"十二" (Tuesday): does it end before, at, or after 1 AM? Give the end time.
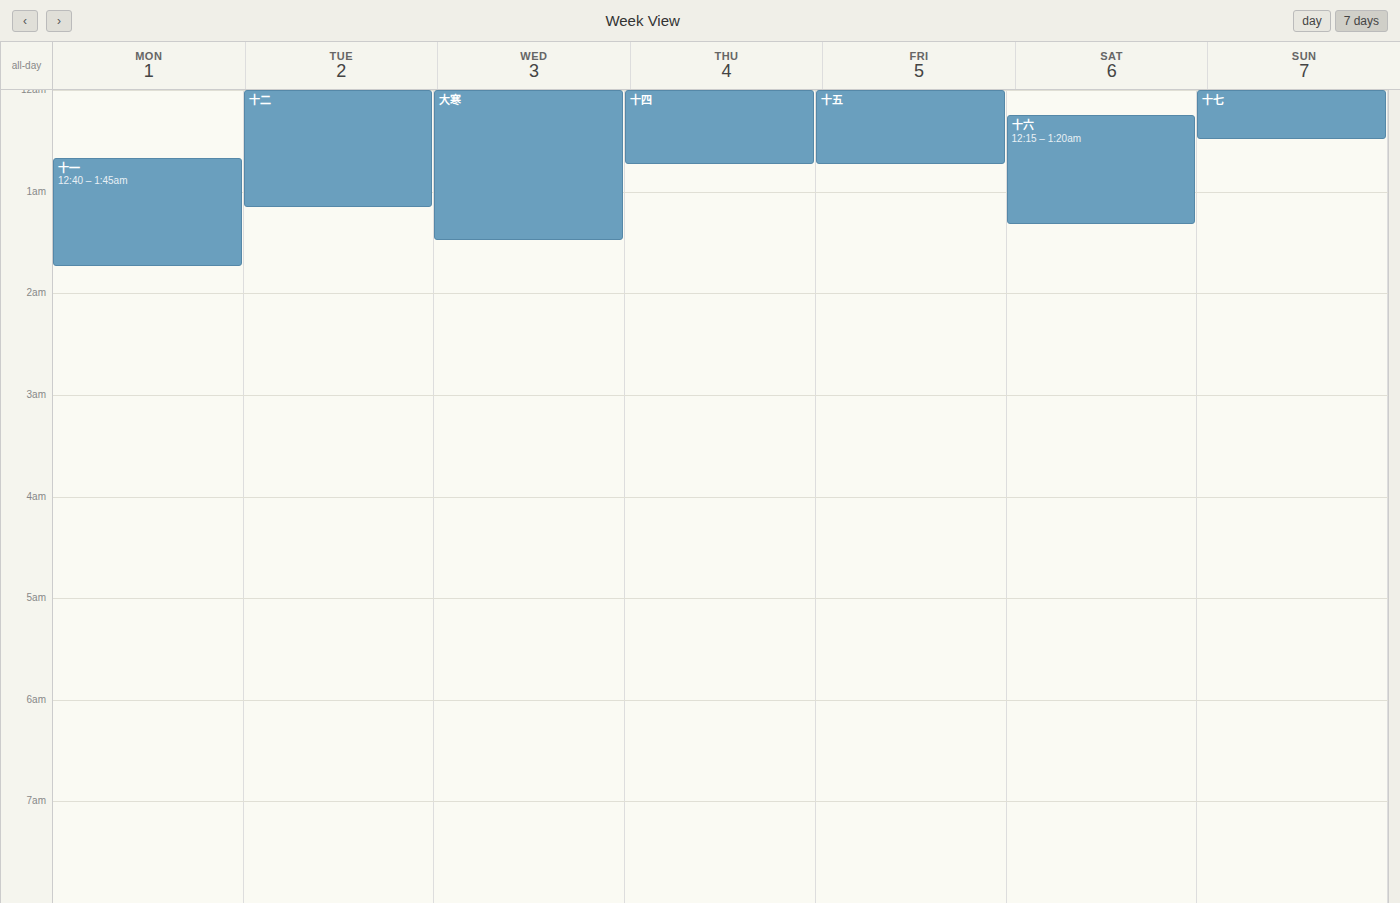
1:10 AM -- after 1 AM, 10 minutes below the 1 AM line.